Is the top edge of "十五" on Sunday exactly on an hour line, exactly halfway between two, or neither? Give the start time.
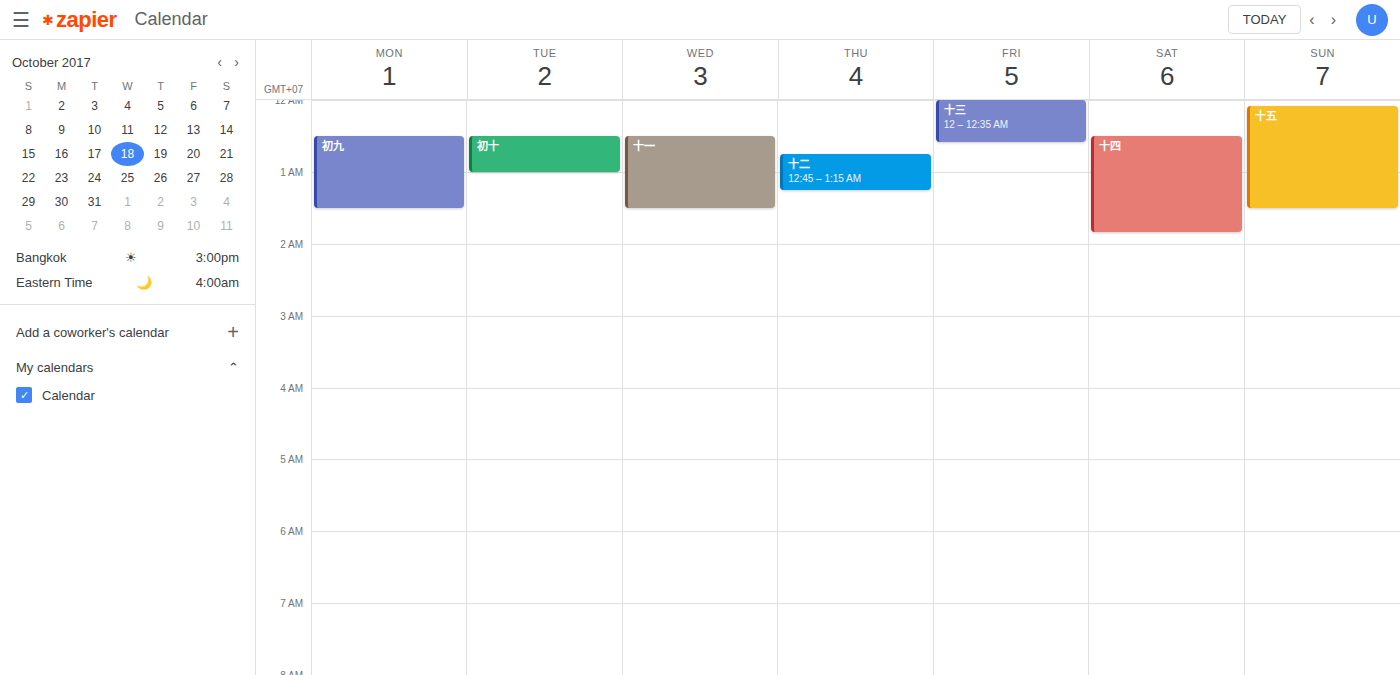
12:05 AM -- neither: 5 minutes below the 12 AM line and 55 minutes above the 1 AM line.